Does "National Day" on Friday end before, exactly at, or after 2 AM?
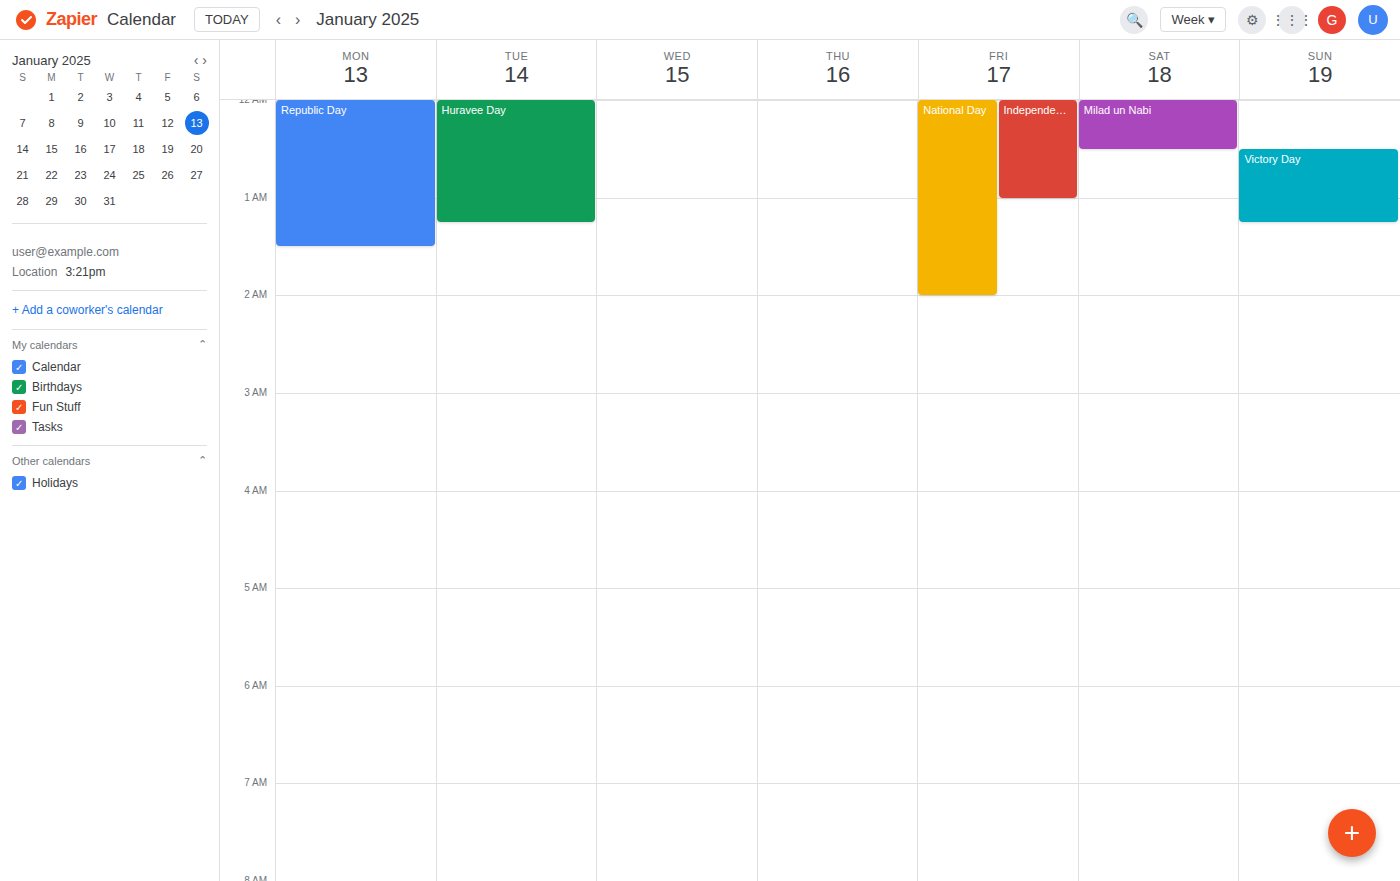
2:00 AM -- exactly at 2 AM, on the 2 AM line.